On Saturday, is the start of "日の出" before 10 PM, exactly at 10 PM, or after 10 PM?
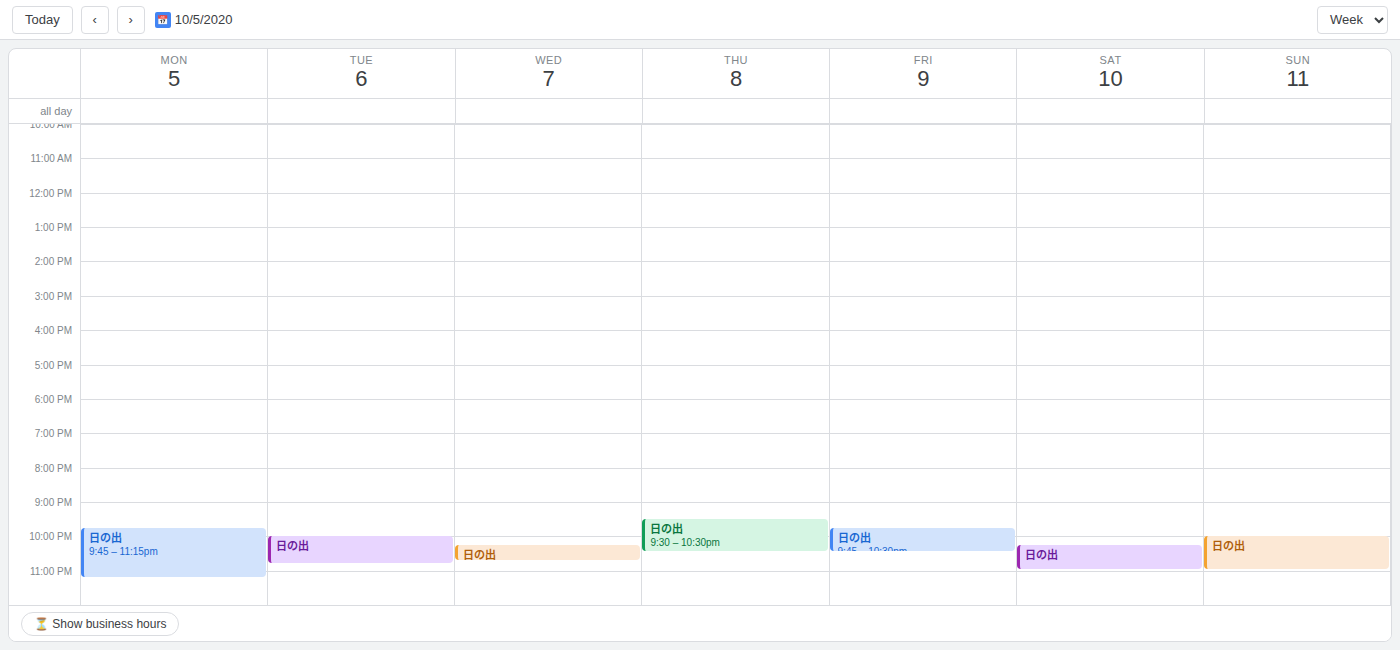
10:15 PM -- after 10 PM, 15 minutes below the 10 PM line.